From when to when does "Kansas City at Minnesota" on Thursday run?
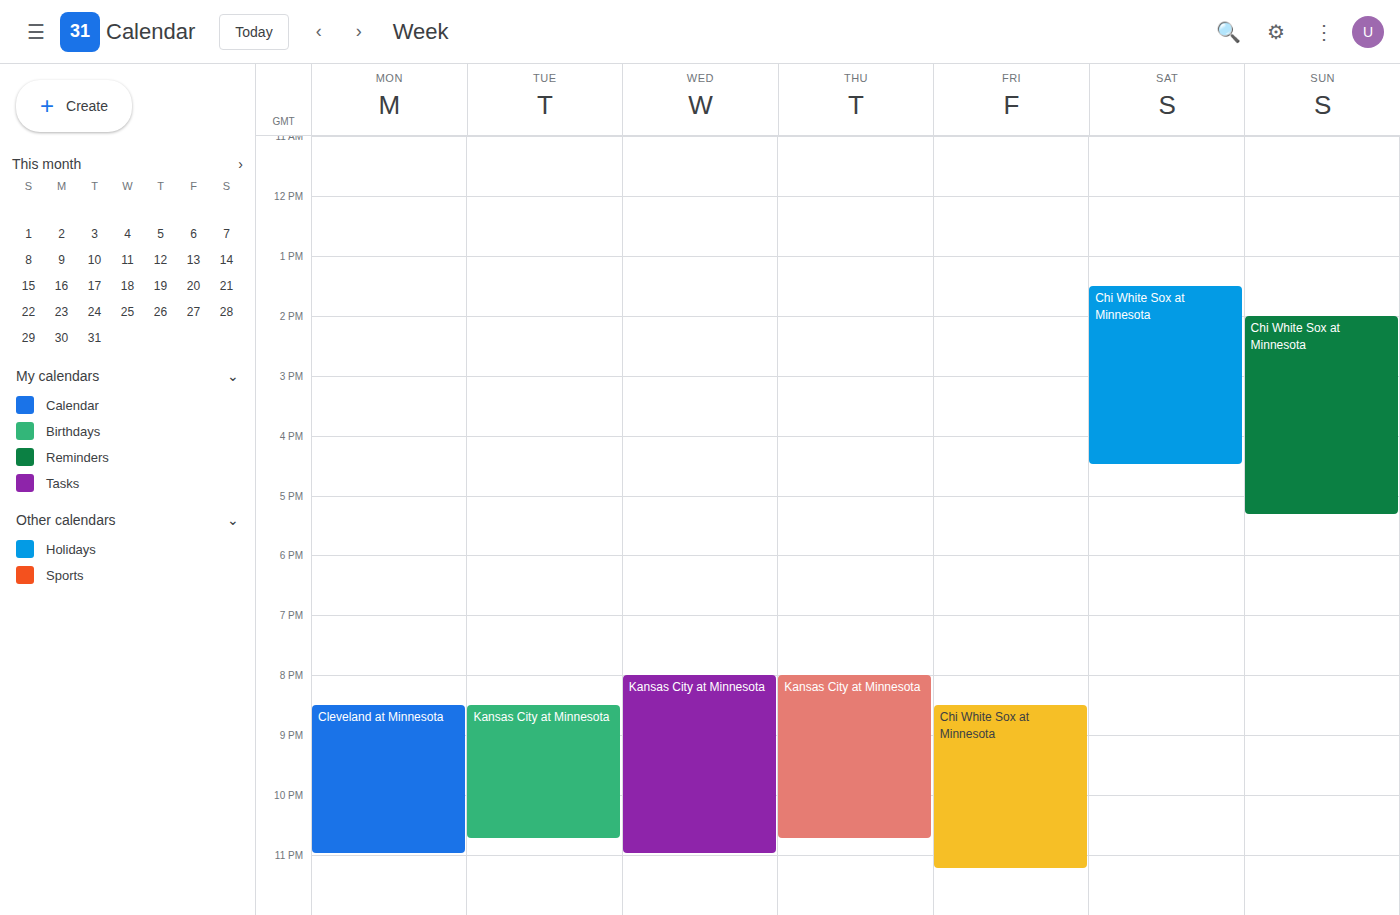
8:00 PM to 10:45 PM